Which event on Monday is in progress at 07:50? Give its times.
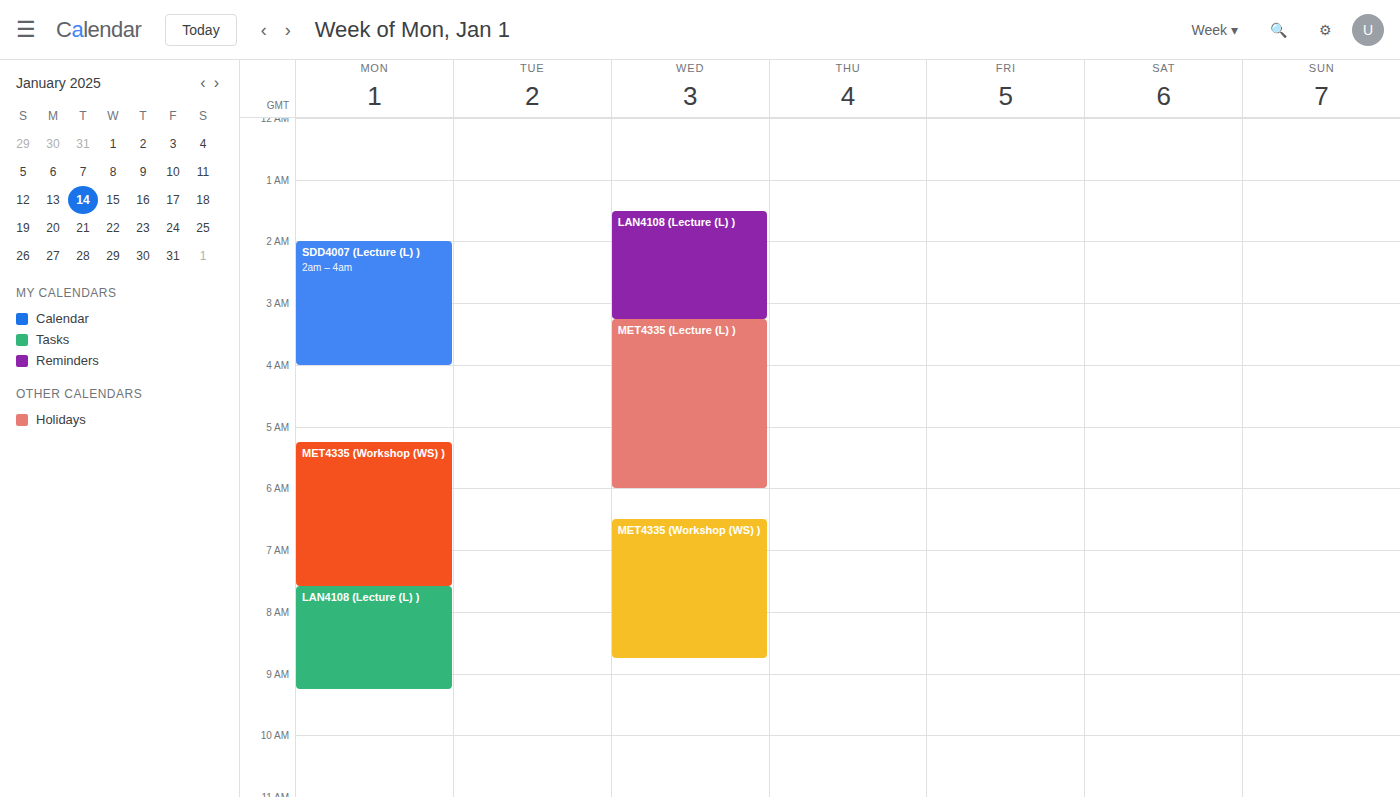
"LAN4108 (Lecture (L) )", 07:35 to 09:15